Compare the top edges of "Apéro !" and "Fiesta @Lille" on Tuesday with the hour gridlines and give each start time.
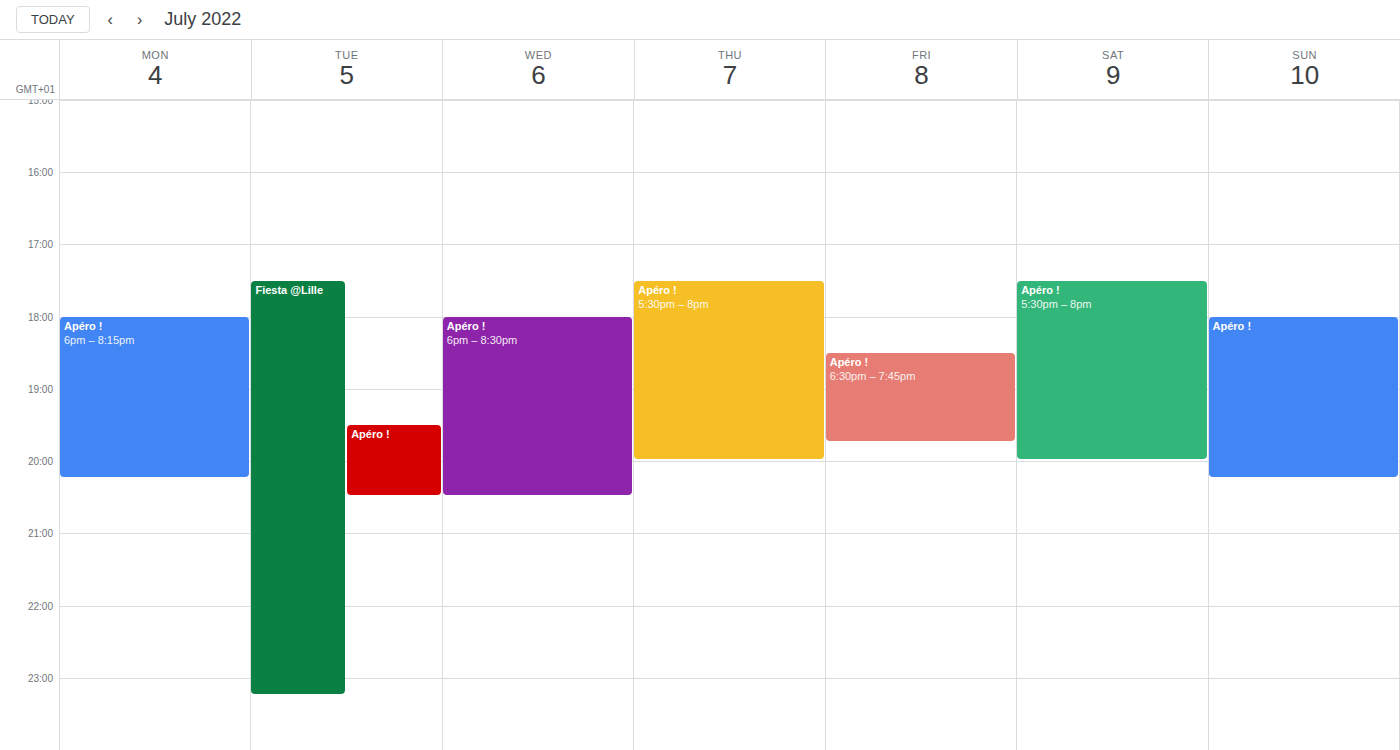
"Apéro !": 7:30 PM, halfway between the 7 PM and 8 PM lines. "Fiesta @Lille": 5:30 PM, halfway between the 5 PM and 6 PM lines.